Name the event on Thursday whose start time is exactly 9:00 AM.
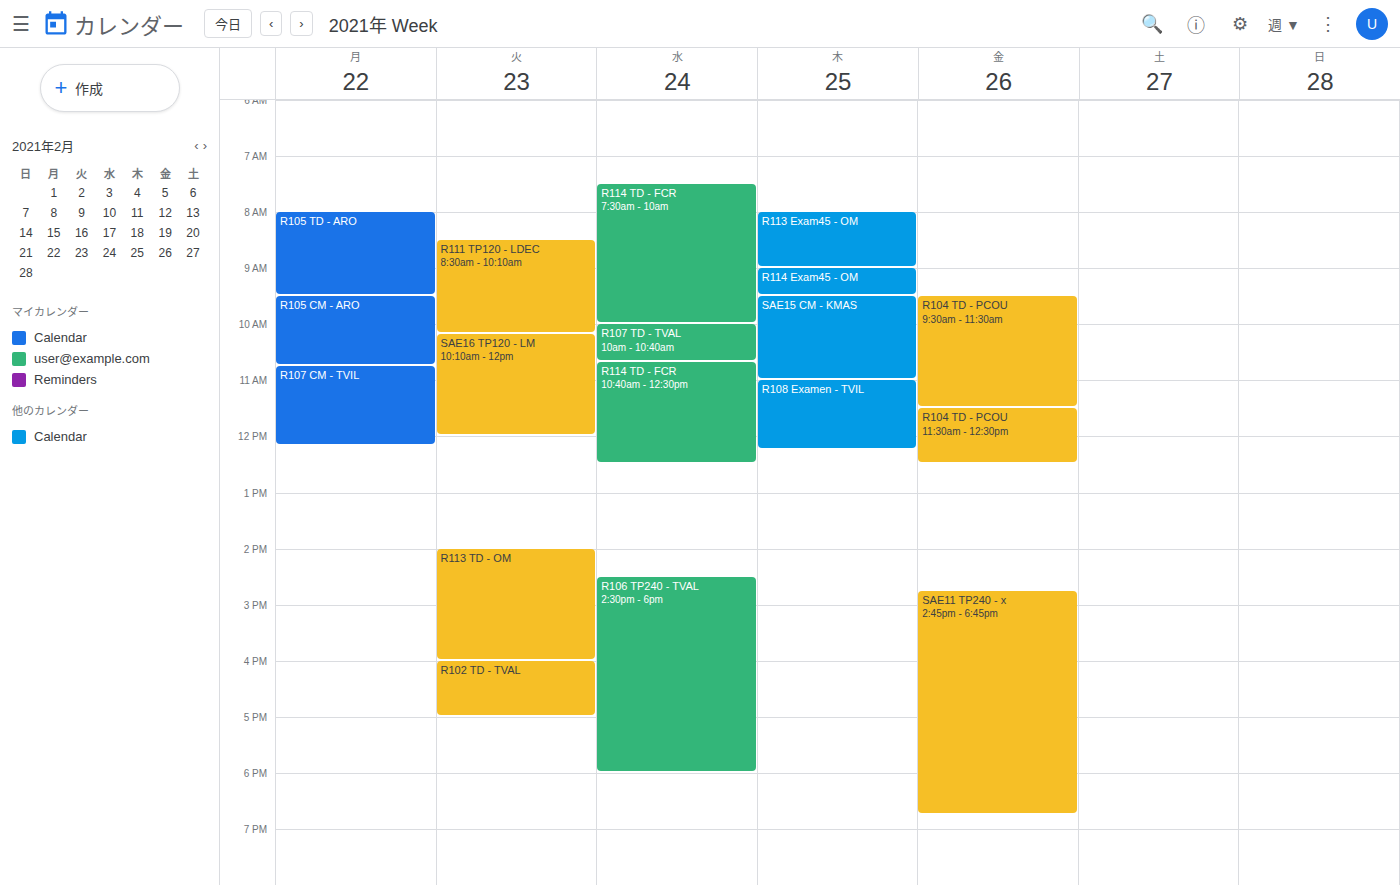
"R114 Exam45 - OM"